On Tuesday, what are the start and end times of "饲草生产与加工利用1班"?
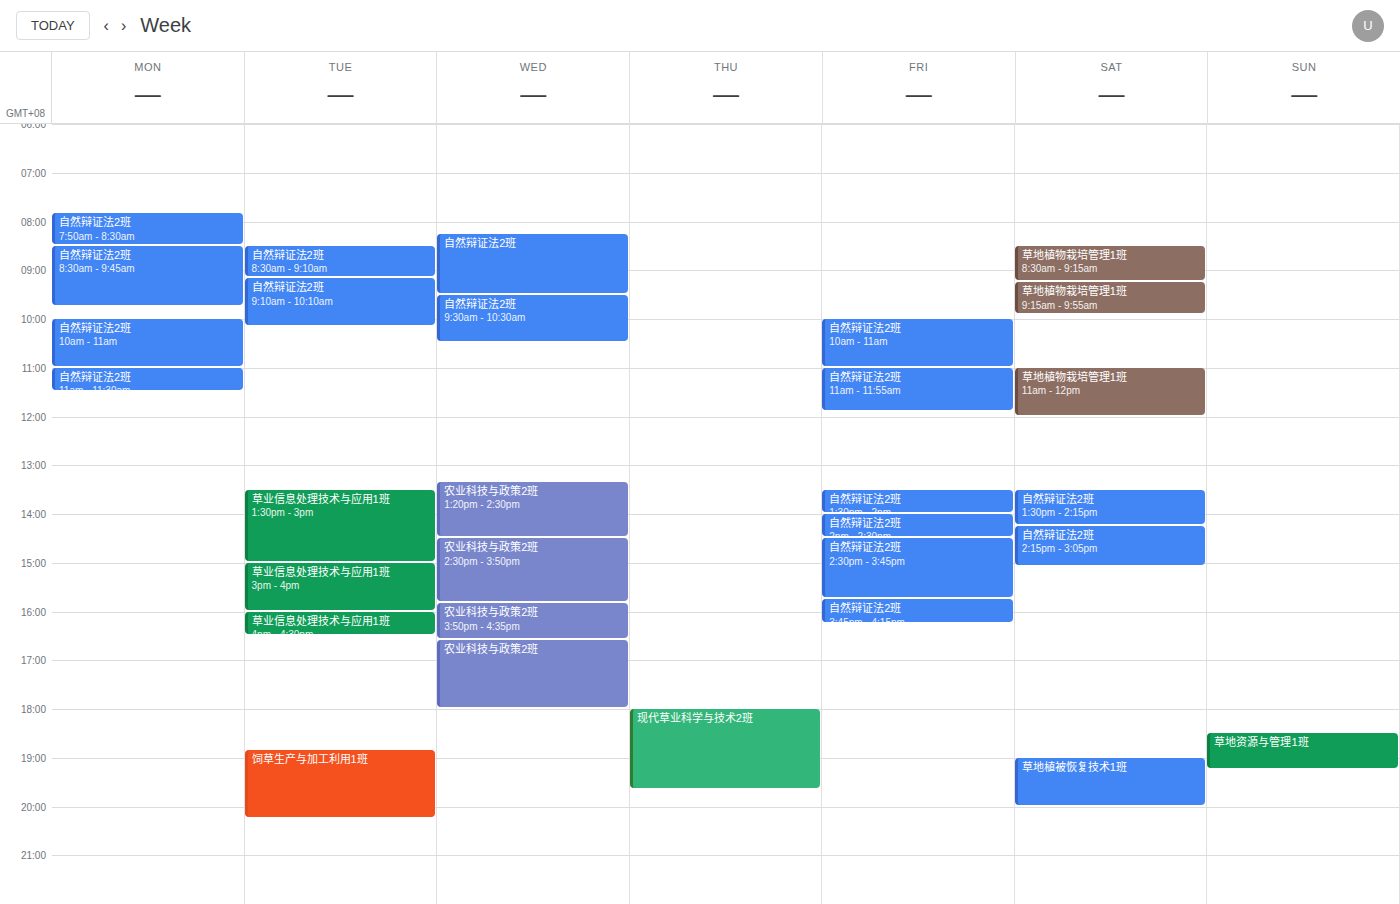
6:50 PM to 8:15 PM